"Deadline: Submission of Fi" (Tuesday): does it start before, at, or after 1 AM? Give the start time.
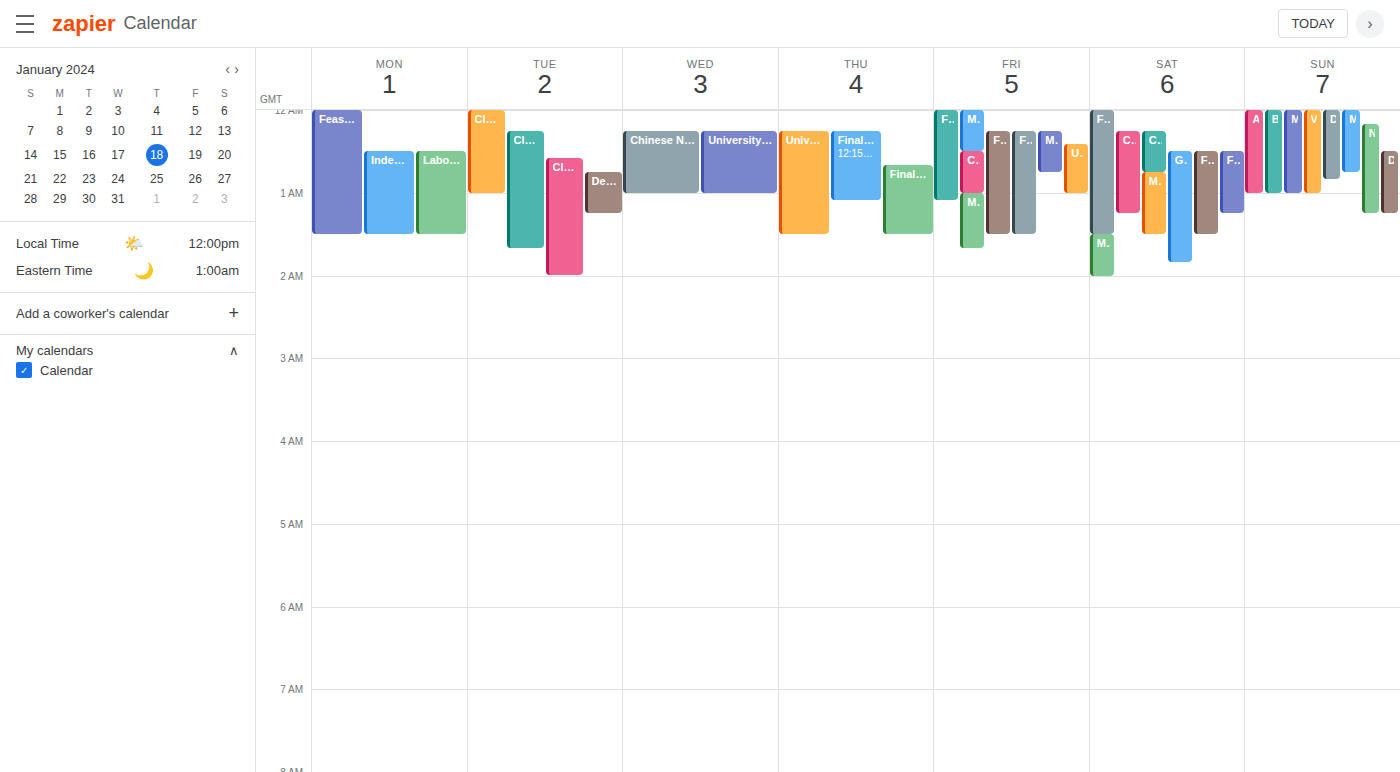
12:45 AM -- before 1 AM, 15 minutes above the 1 AM line.